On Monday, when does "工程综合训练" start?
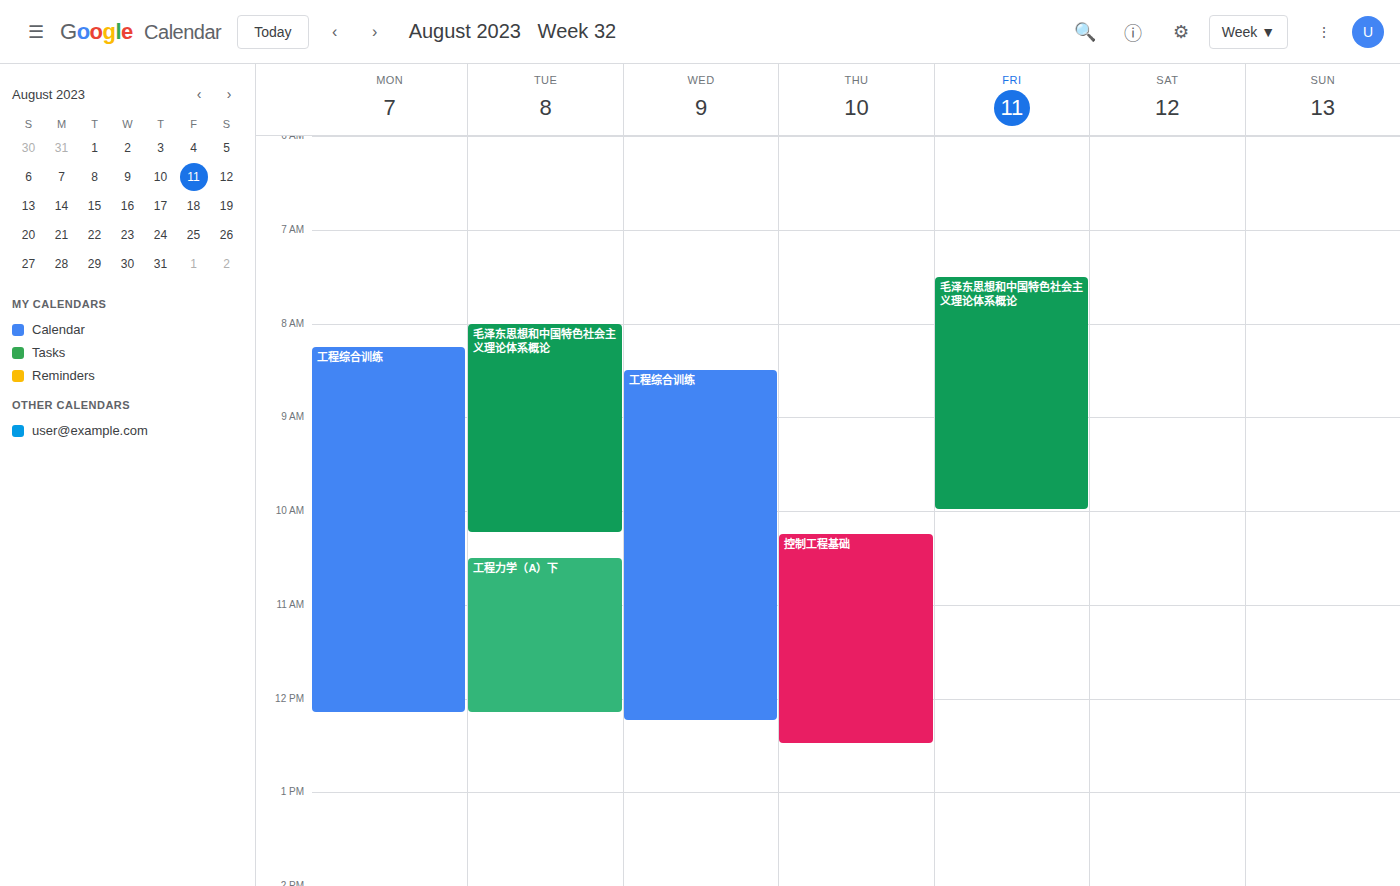
8:15 AM